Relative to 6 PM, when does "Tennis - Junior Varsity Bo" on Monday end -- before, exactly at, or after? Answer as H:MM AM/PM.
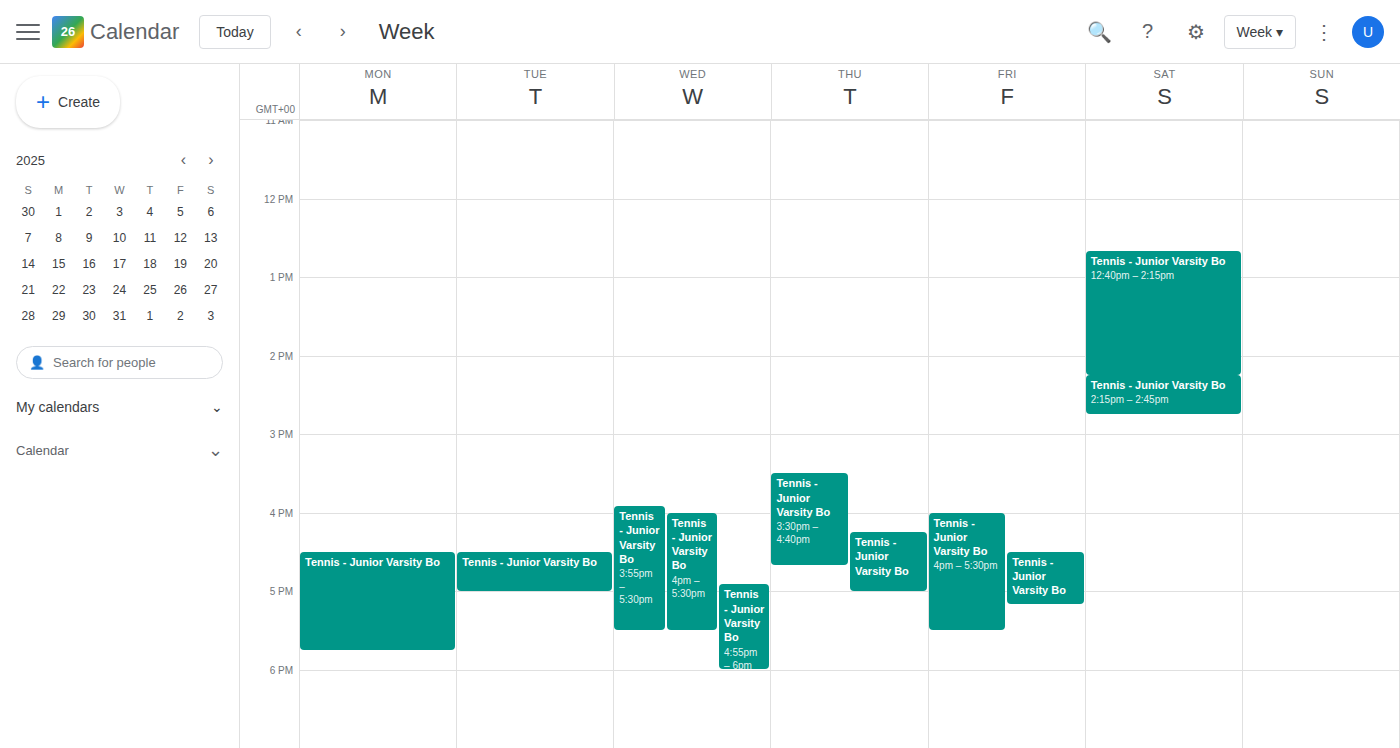
5:45 PM -- before 6 PM, 15 minutes above the 6 PM line.